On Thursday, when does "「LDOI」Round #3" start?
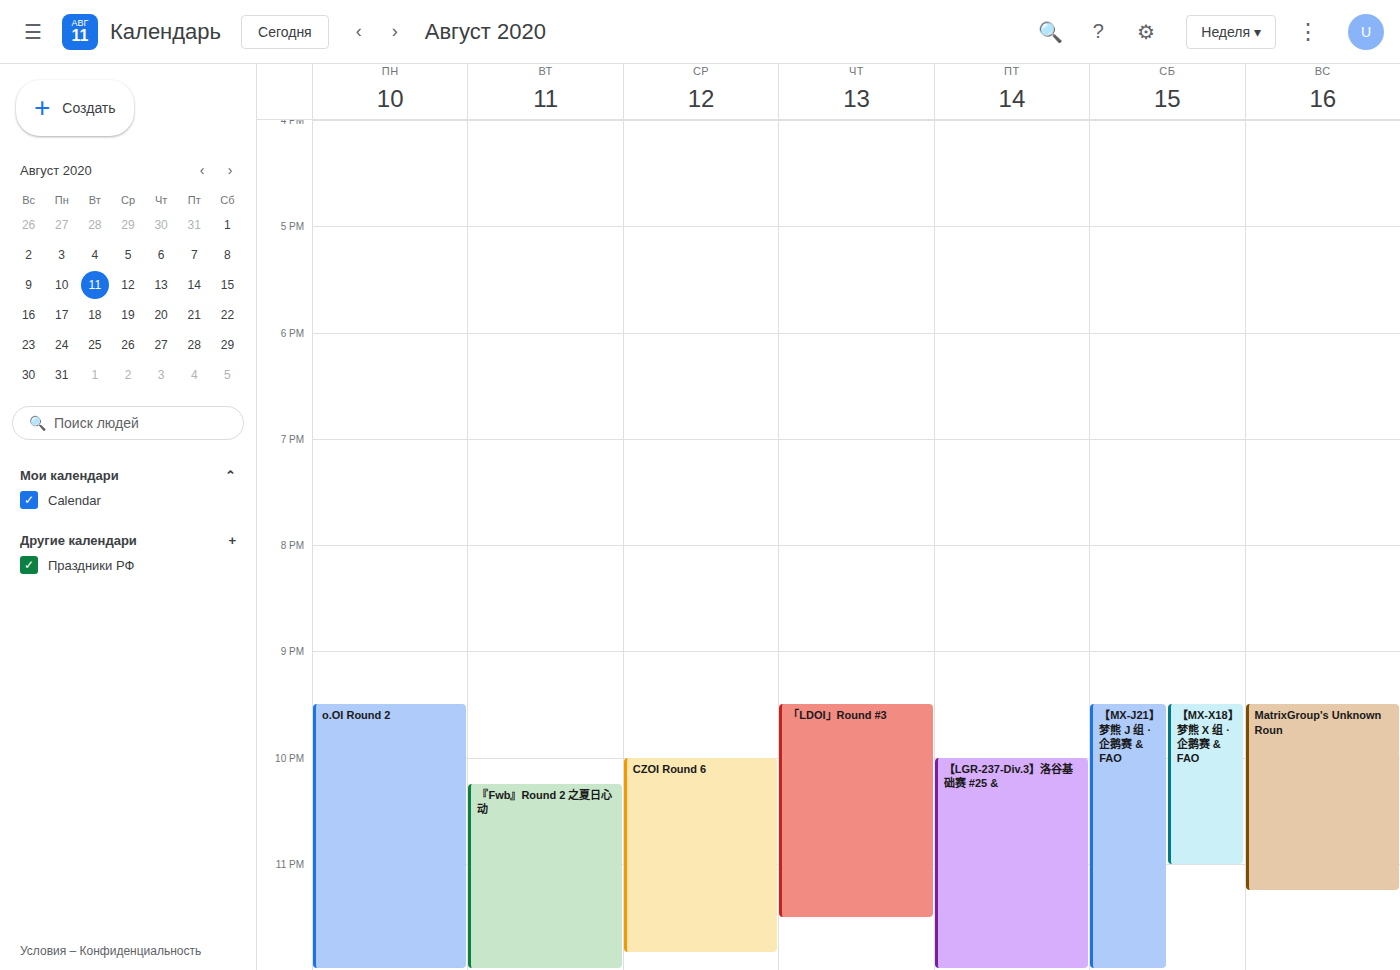
9:30 PM